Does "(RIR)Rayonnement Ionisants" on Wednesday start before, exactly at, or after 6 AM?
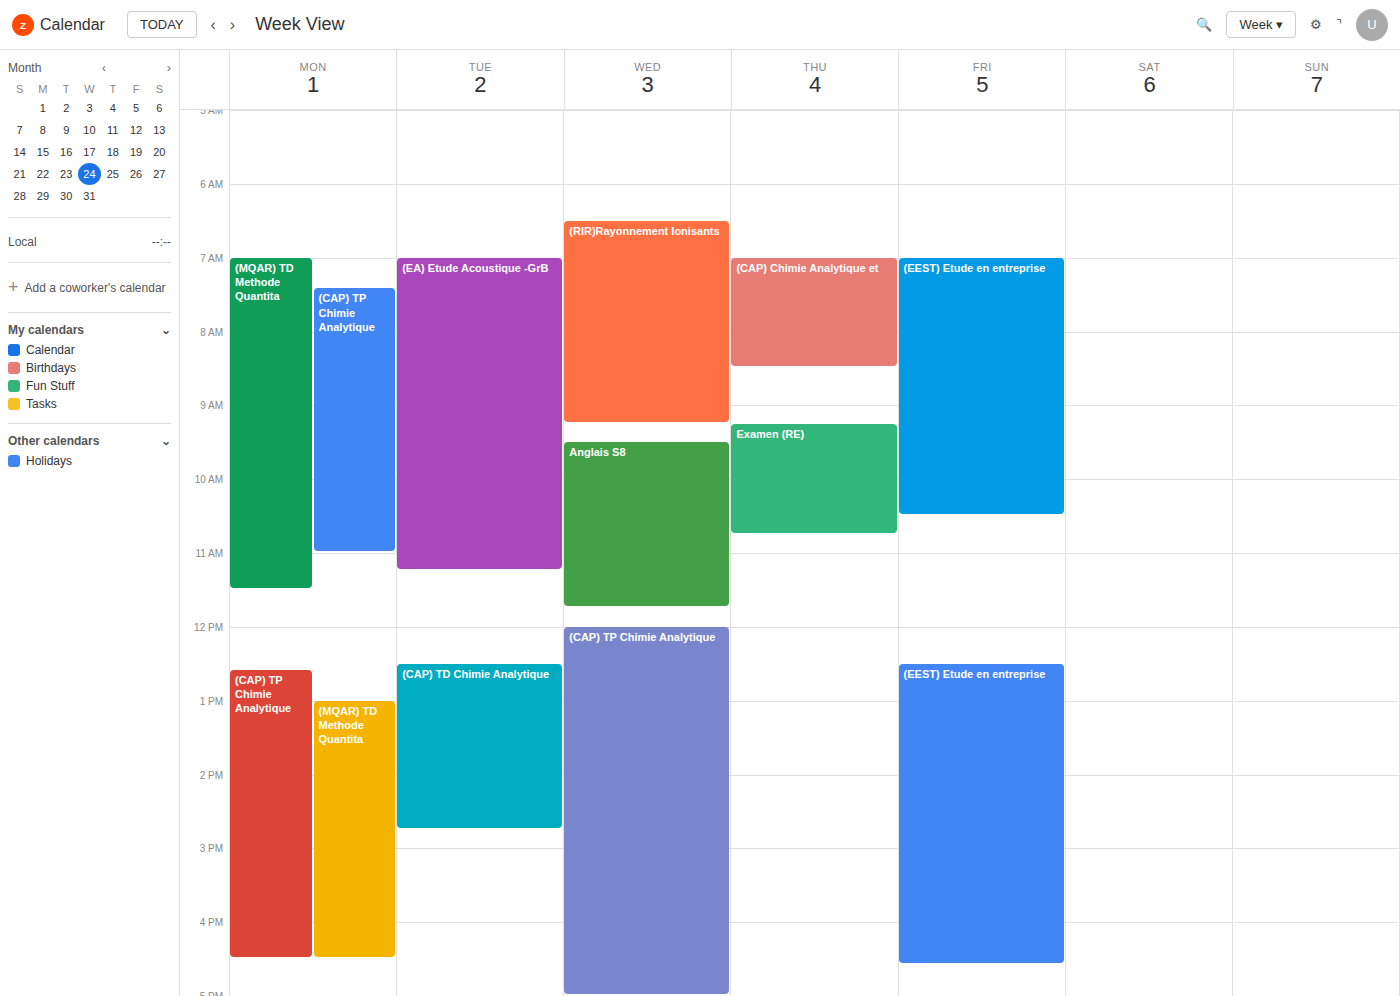
6:30 AM -- after 6 AM, 30 minutes below the 6 AM line.